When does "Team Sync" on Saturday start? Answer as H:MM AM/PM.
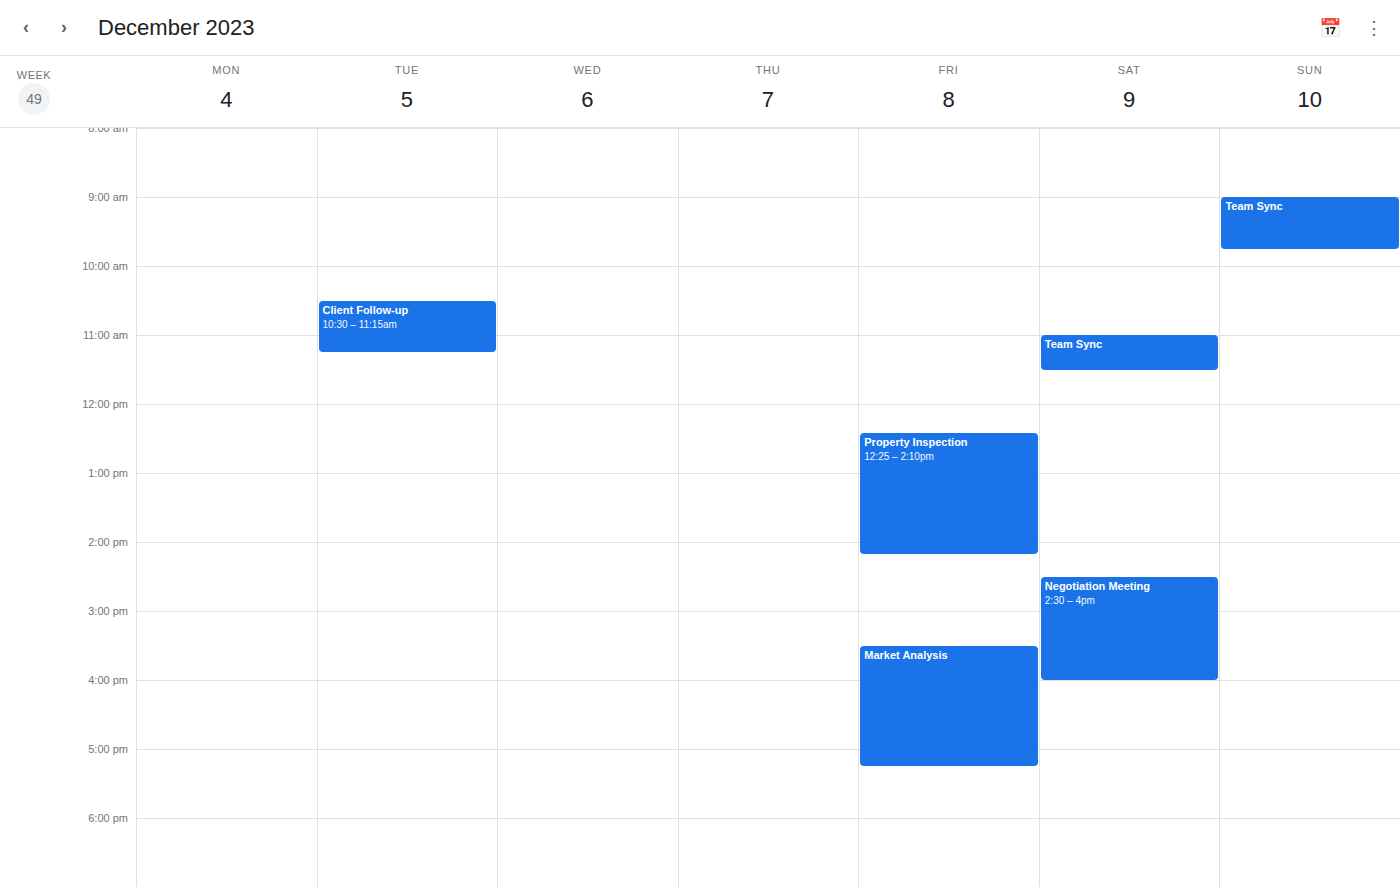
11:00 AM